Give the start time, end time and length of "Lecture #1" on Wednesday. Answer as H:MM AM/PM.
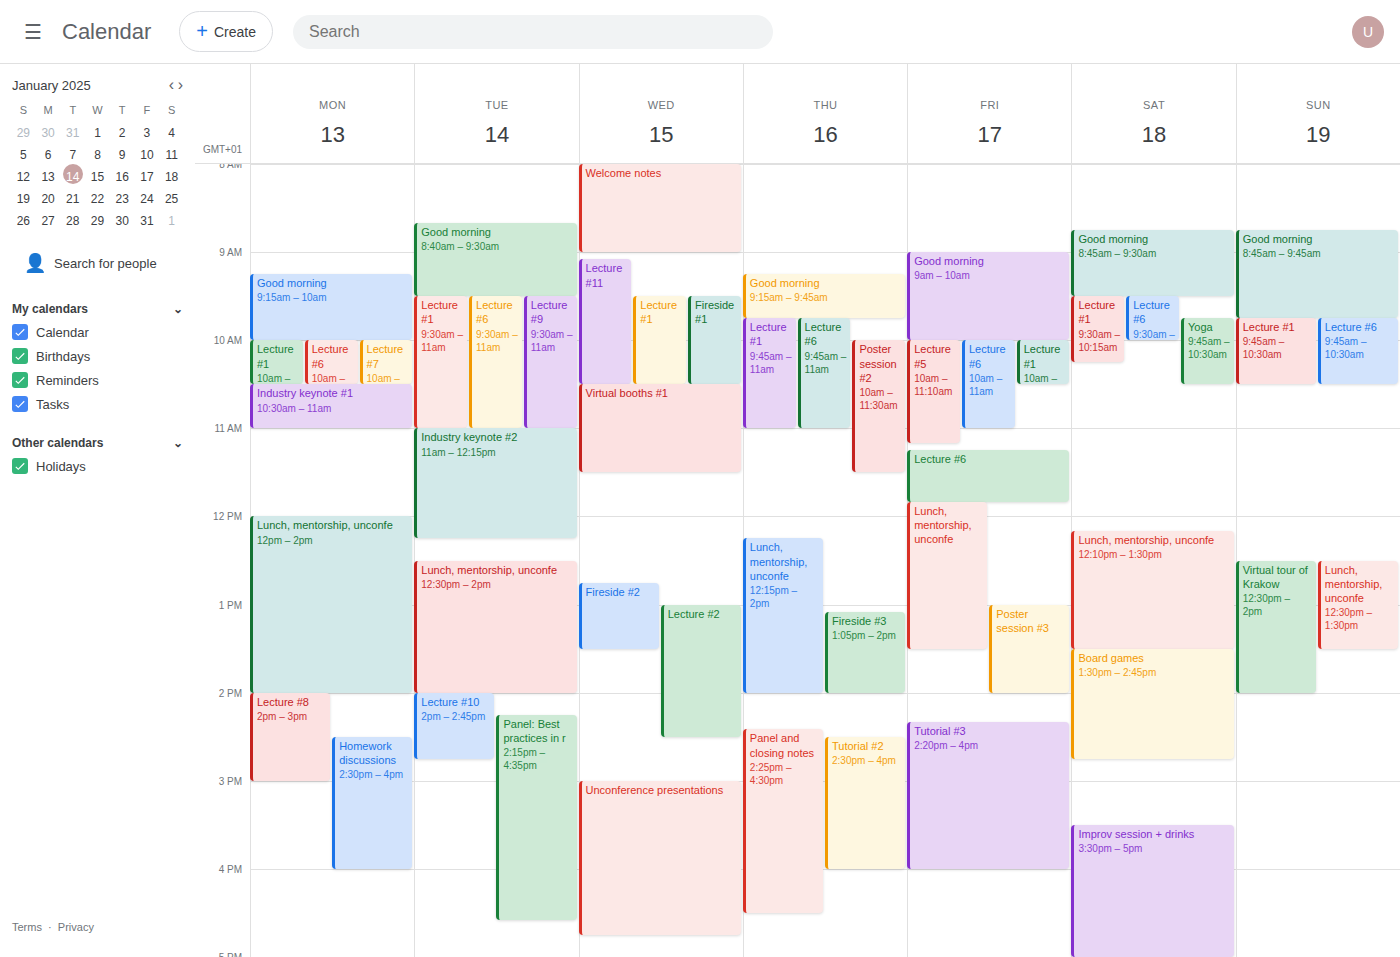
9:30 AM to 10:30 AM, 1 hour